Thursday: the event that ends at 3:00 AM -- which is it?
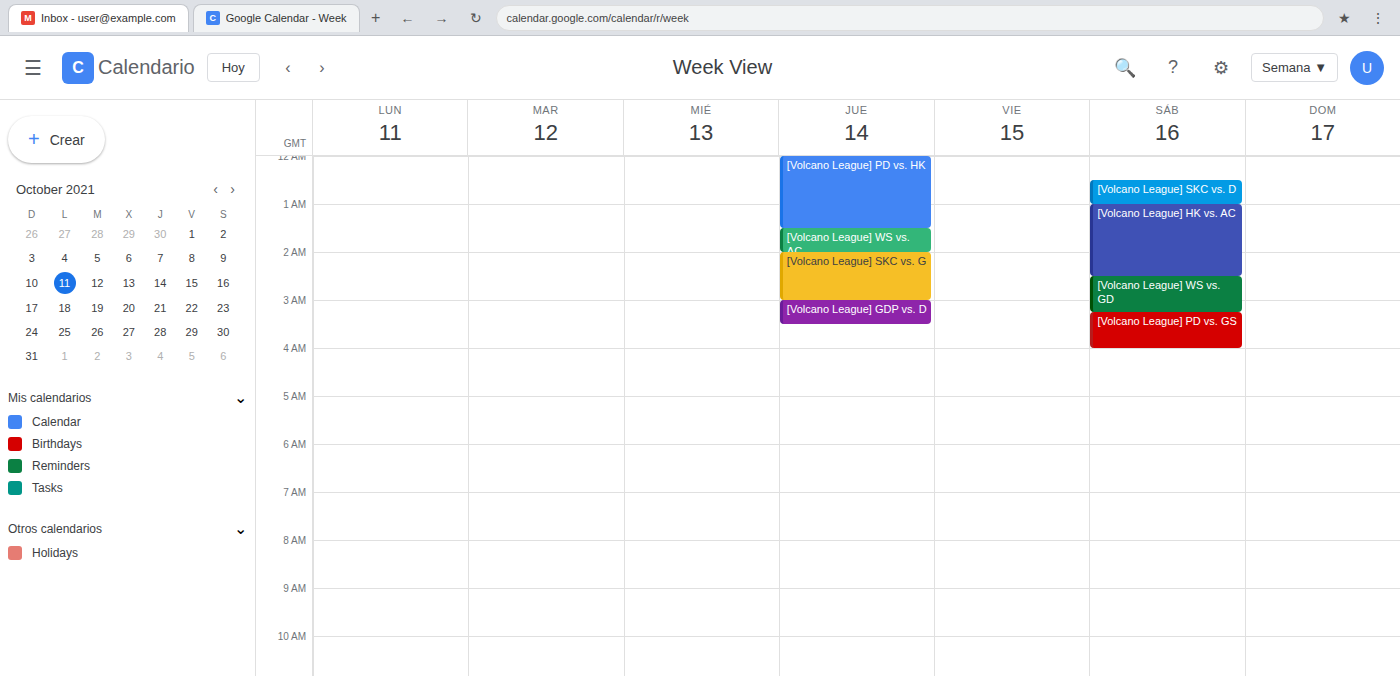
"[Volcano League] SKC vs. G"